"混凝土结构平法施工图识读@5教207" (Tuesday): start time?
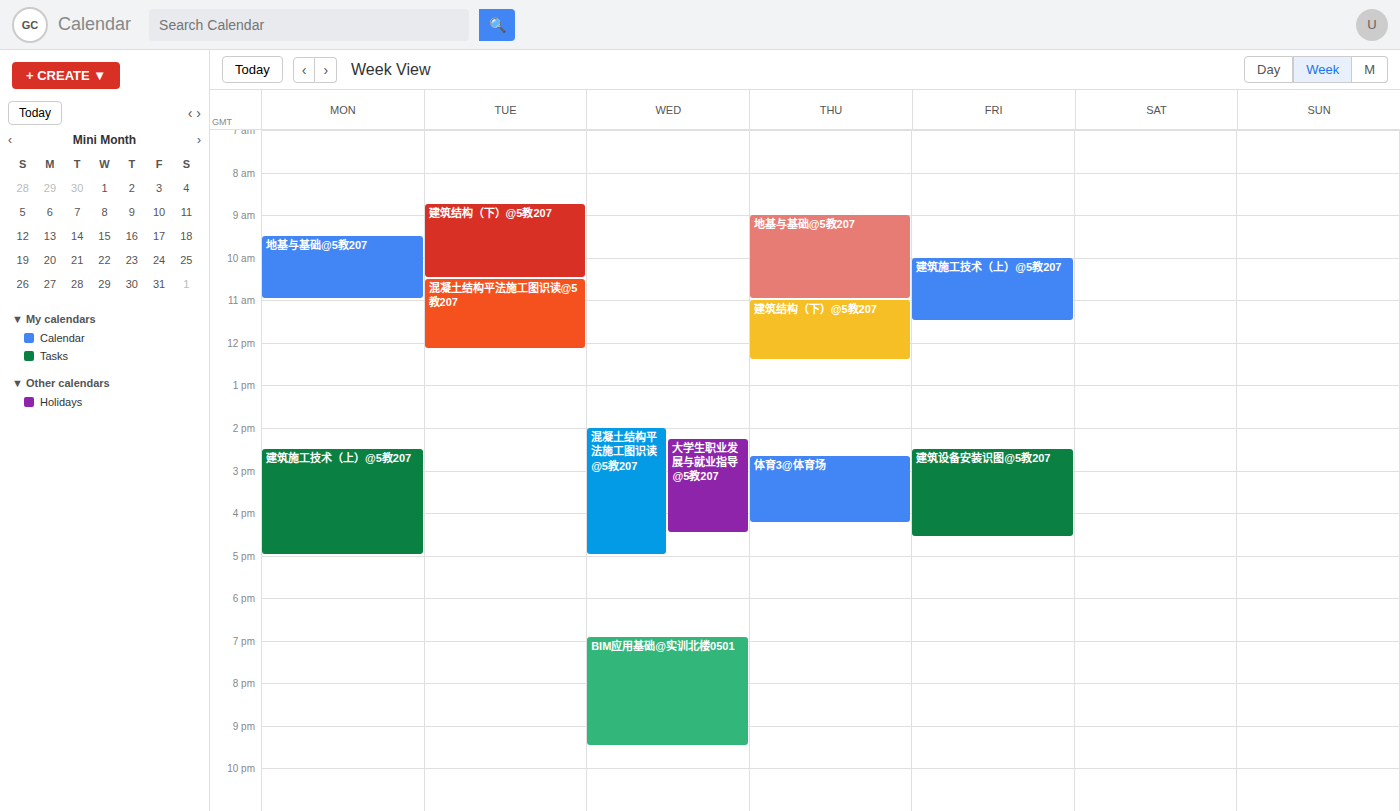
10:30 AM